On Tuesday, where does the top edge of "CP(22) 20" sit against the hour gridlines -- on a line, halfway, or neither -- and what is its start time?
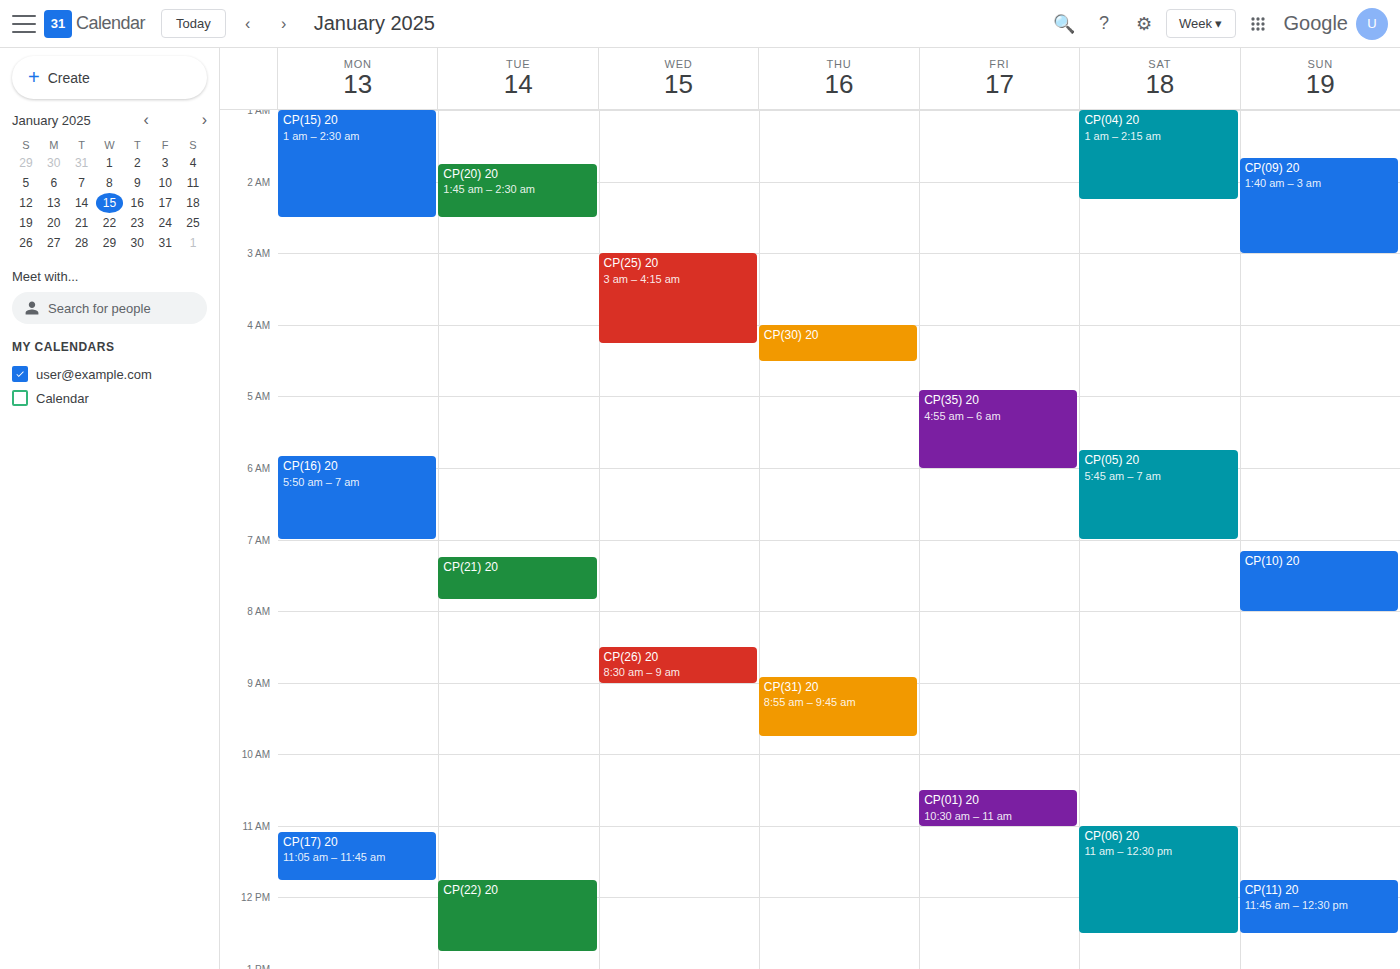
11:45 -- neither: three quarters of the way from the 11:00 line to the 12:00 line.